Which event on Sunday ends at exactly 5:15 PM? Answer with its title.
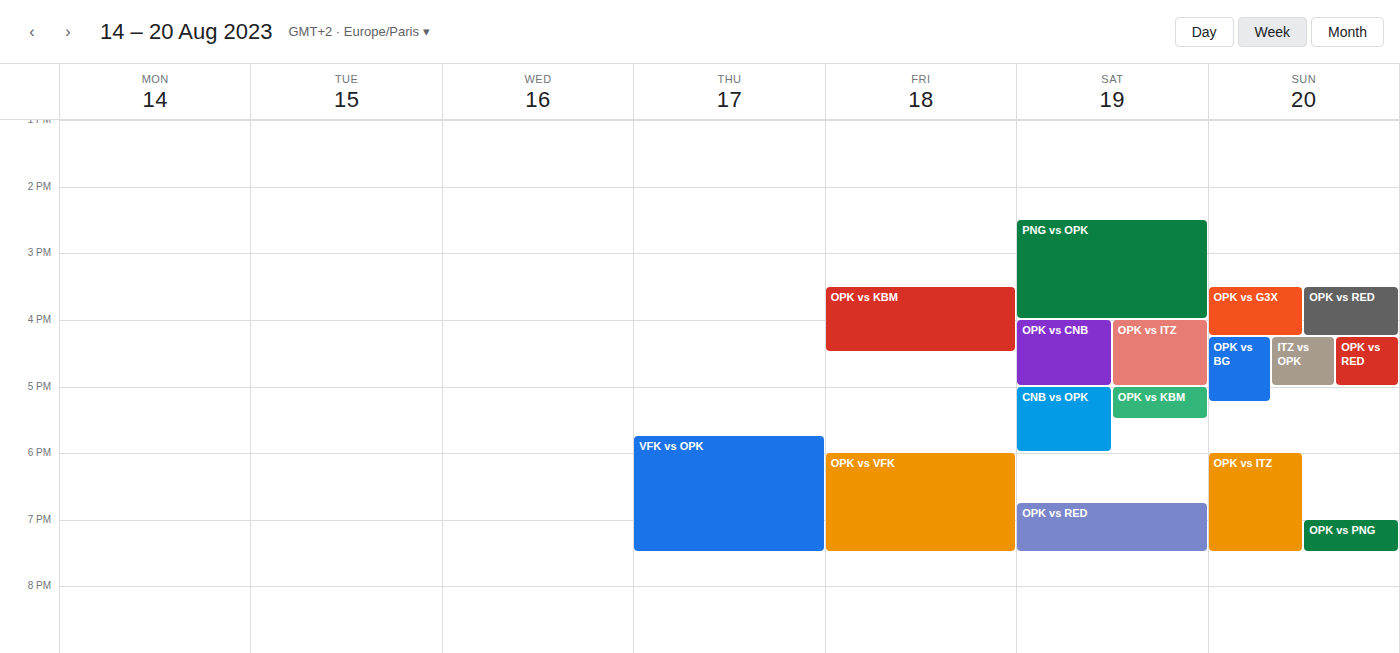
"OPK vs BG"